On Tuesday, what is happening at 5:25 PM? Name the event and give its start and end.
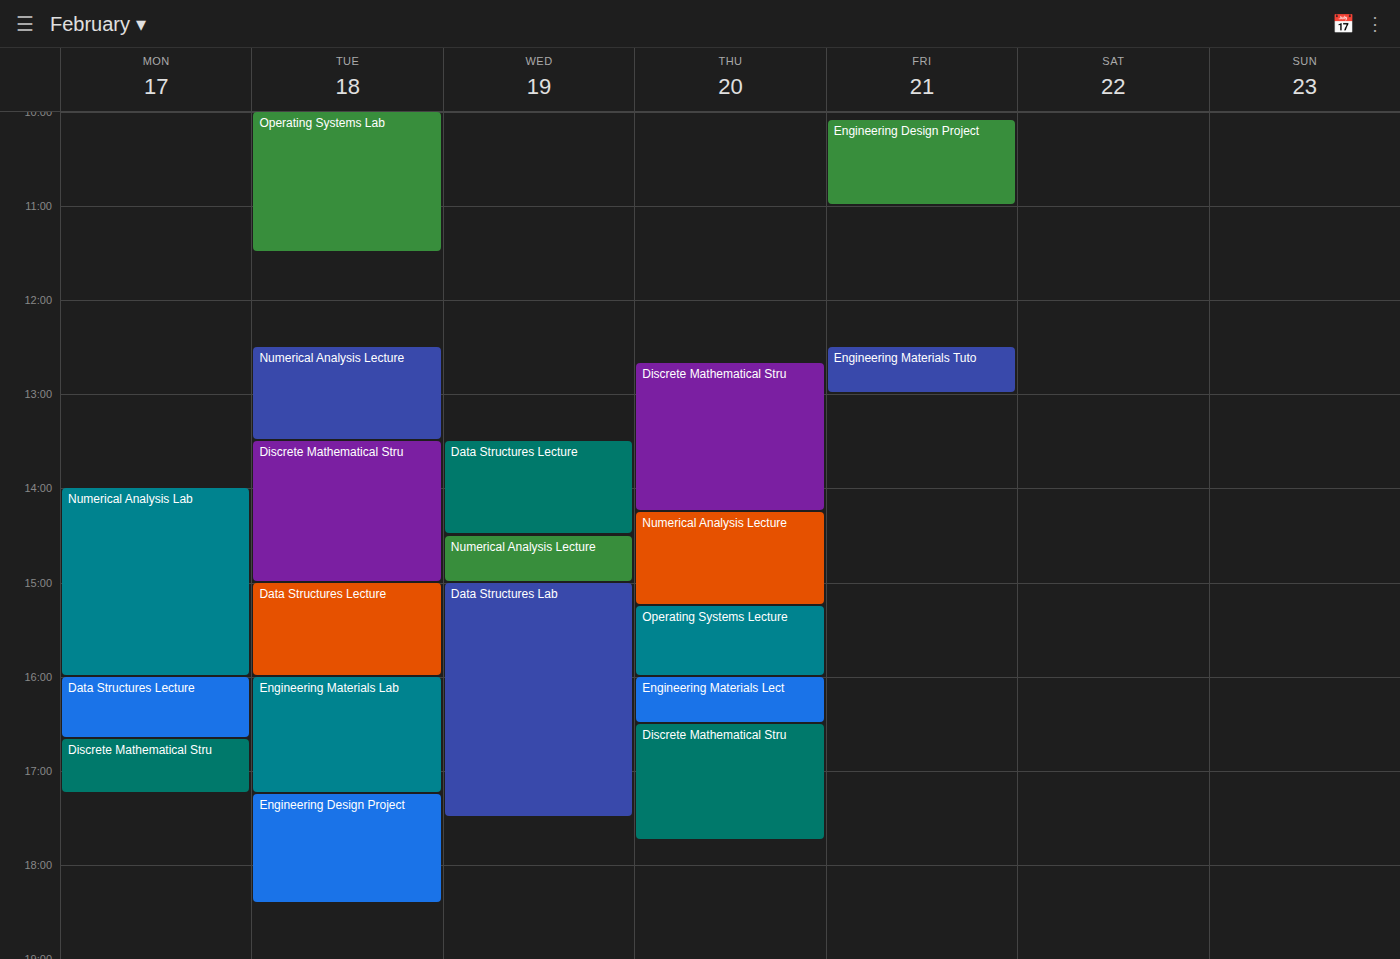
"Engineering Design Project", 5:15 PM to 6:25 PM